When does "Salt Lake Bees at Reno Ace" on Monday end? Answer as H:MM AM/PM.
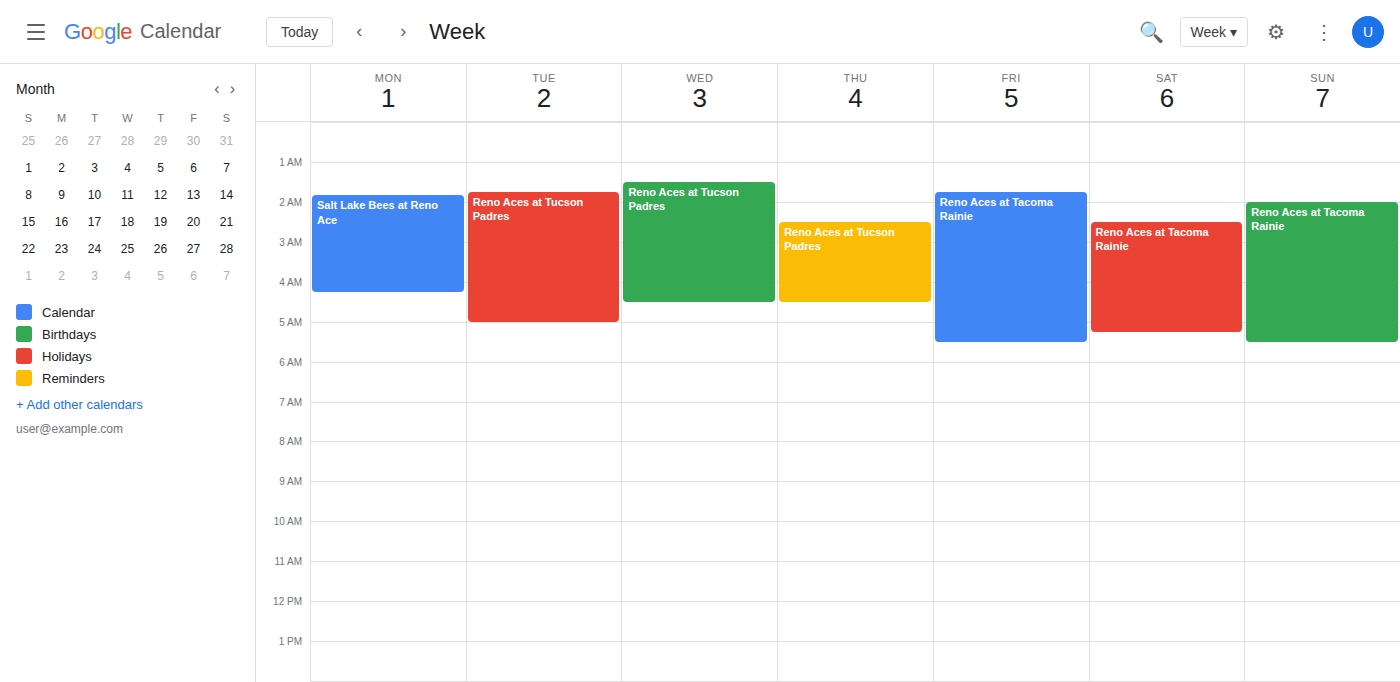
4:15 AM